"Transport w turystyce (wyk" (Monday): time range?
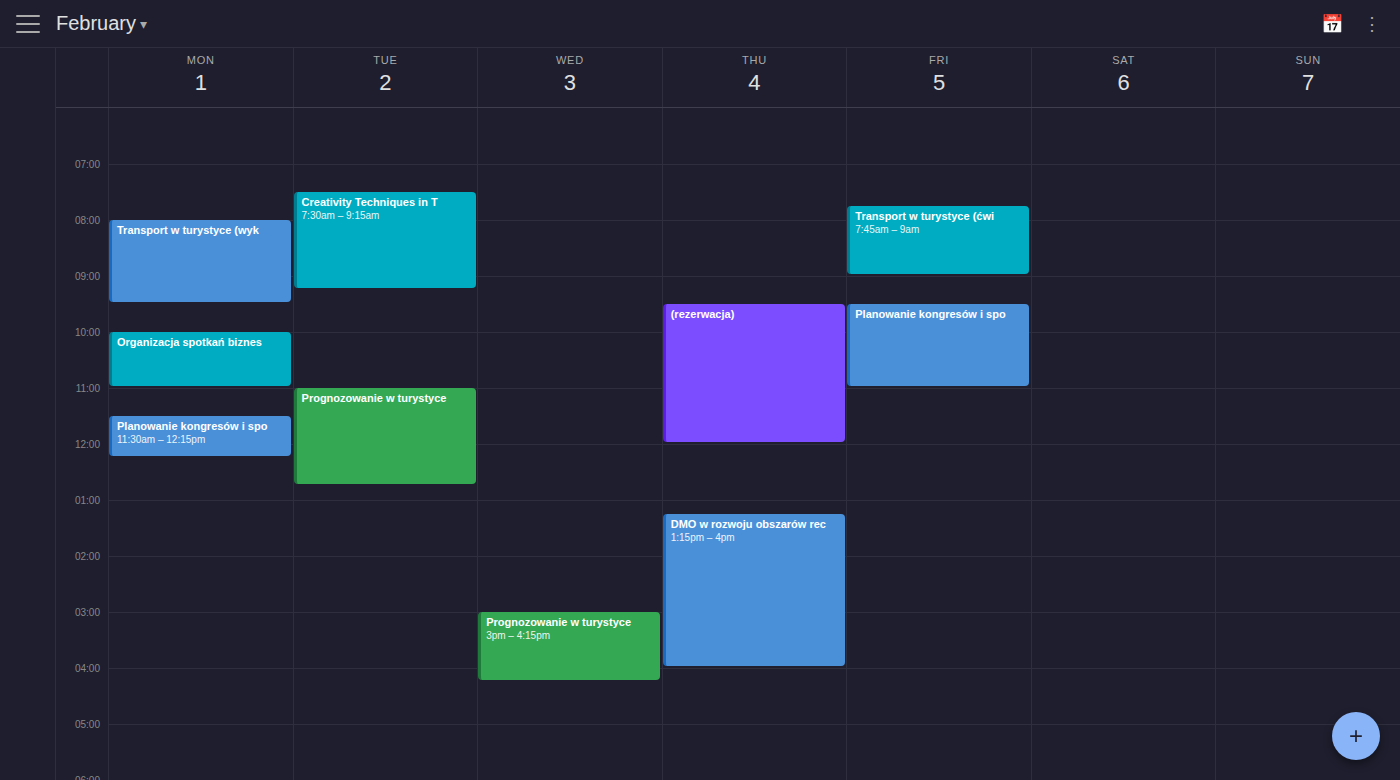
8:00 AM to 9:30 AM